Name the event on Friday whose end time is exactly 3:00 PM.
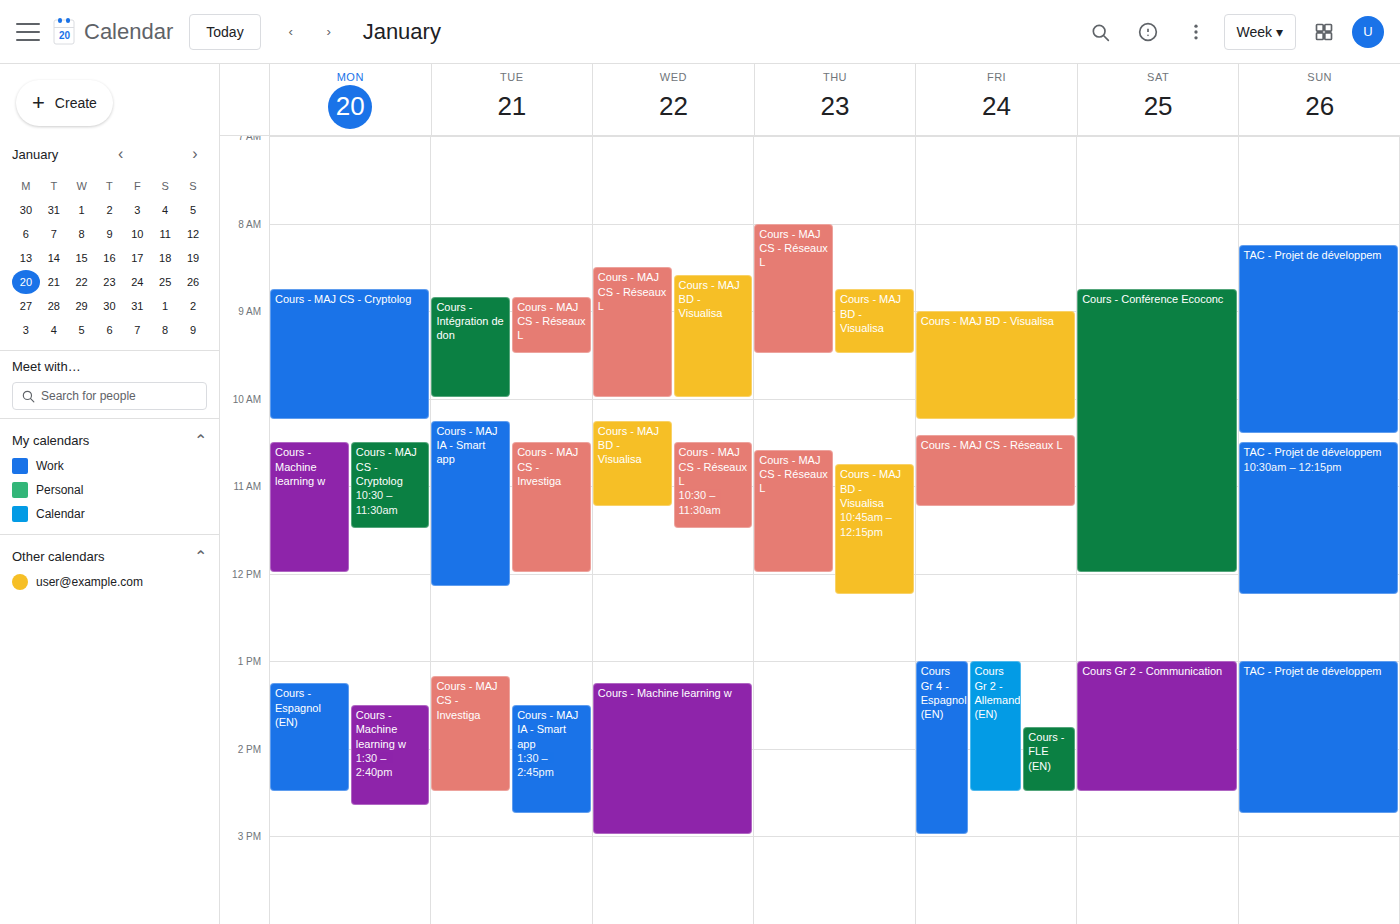
"Cours Gr 4 - Espagnol (EN)"